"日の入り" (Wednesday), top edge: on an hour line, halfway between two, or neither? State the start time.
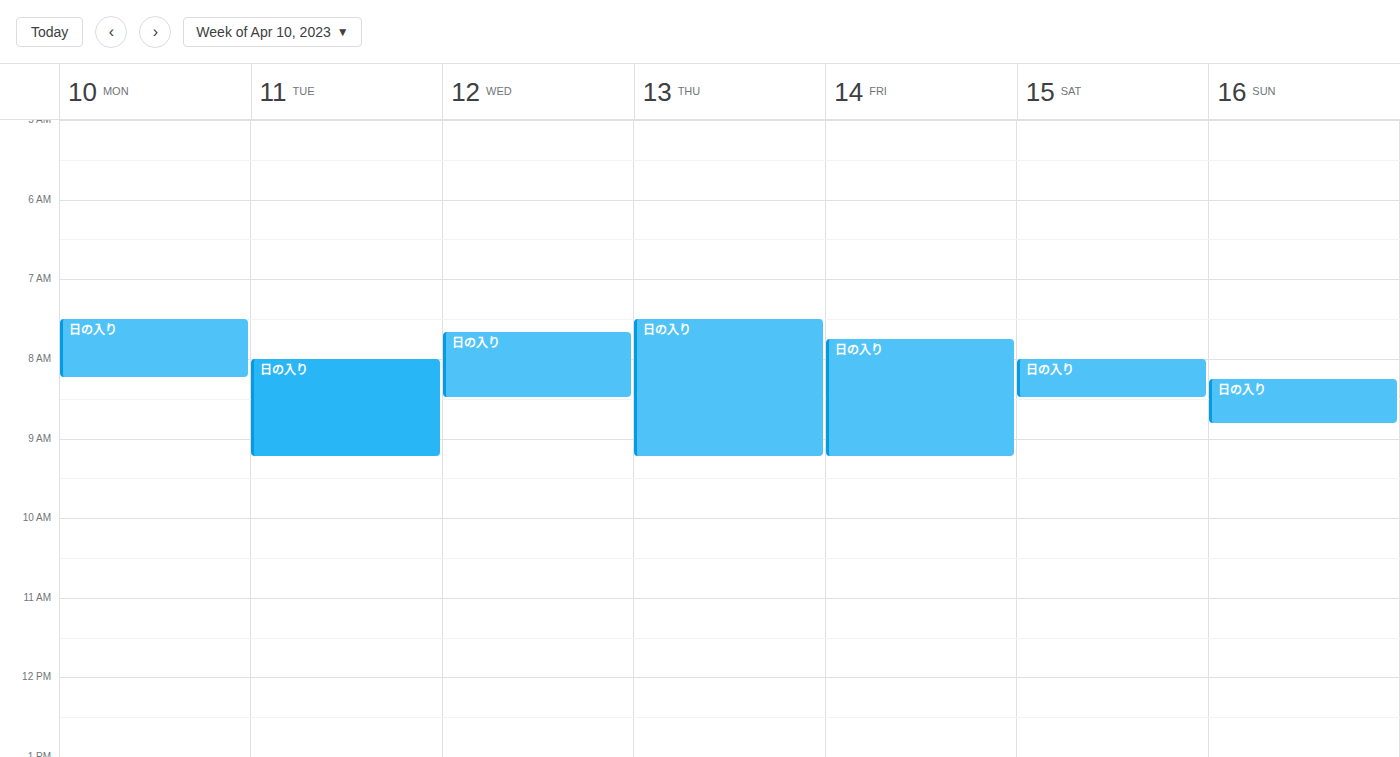
7:40 AM -- neither: 40 minutes below the 7 AM line and 20 minutes above the 8 AM line.